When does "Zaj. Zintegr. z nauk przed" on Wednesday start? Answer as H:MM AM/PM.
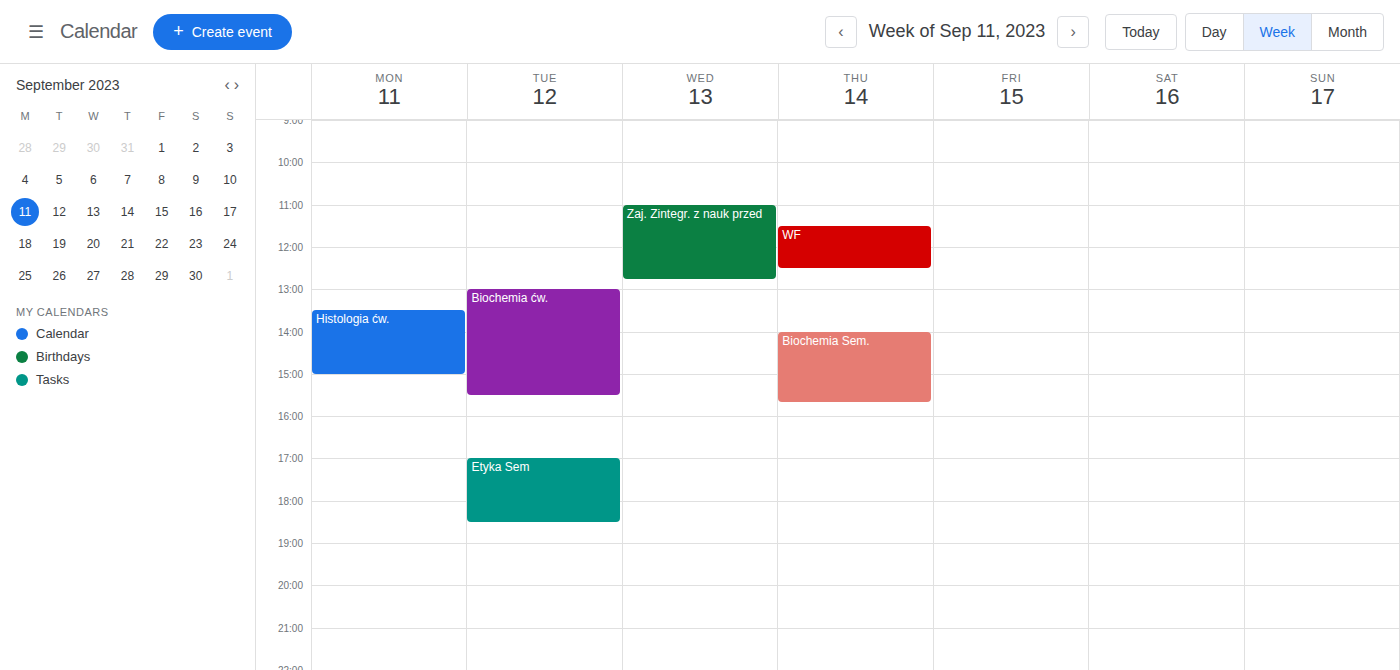
11:00 AM